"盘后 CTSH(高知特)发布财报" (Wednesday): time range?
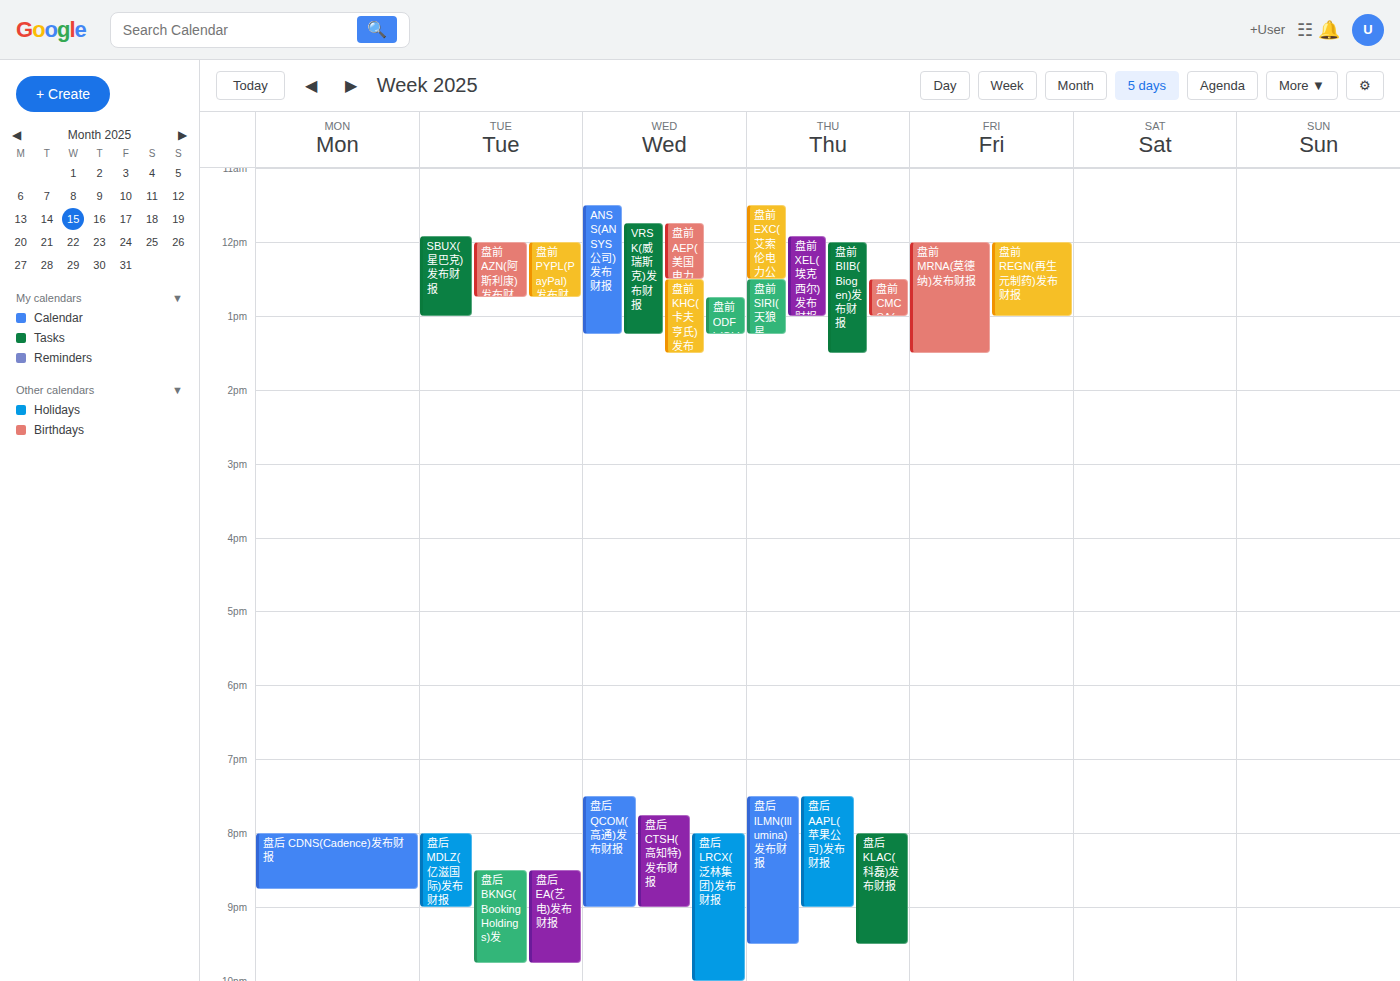
7:45 PM to 9:00 PM